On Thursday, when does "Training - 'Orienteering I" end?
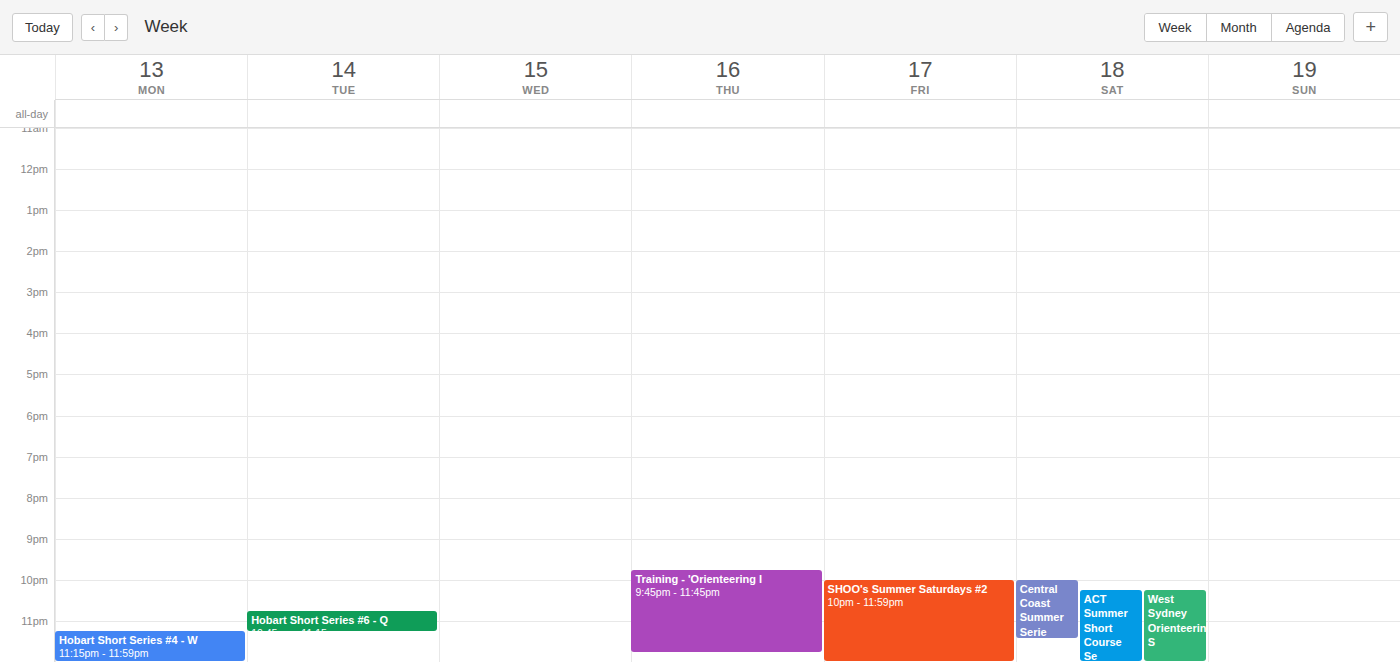
11:45 PM